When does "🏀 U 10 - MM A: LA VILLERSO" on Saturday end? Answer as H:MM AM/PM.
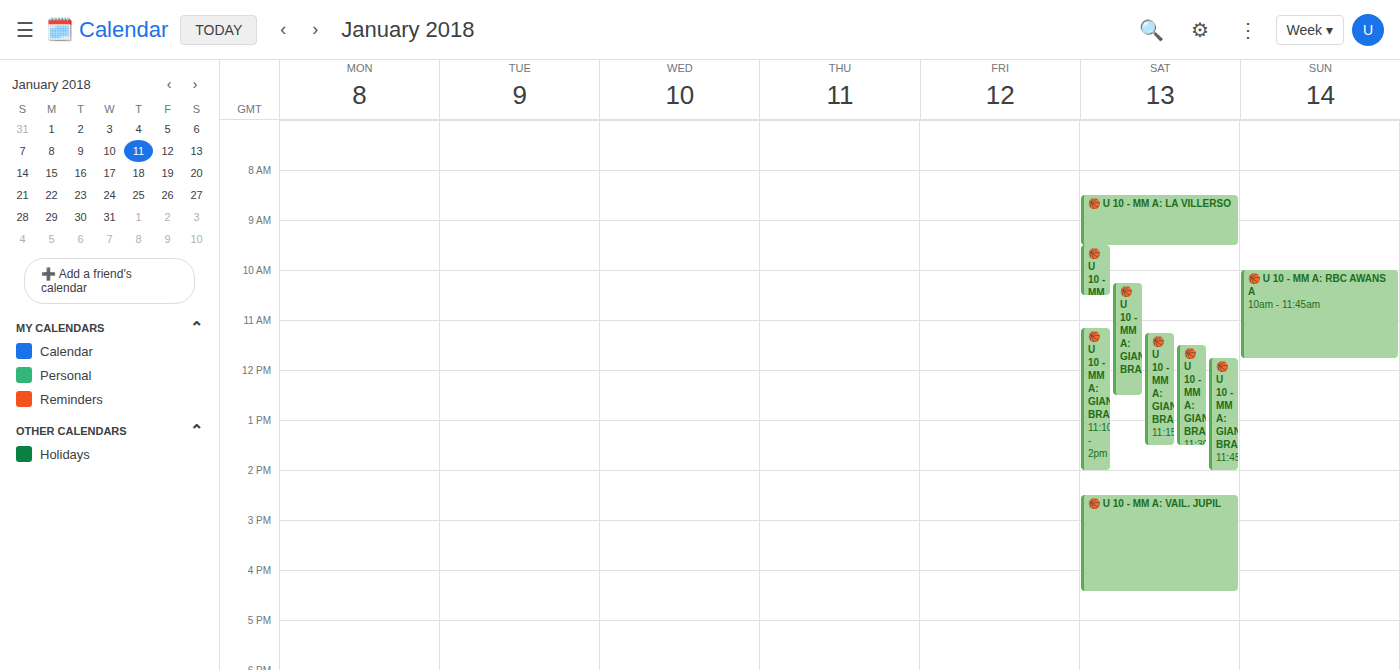
9:30 AM